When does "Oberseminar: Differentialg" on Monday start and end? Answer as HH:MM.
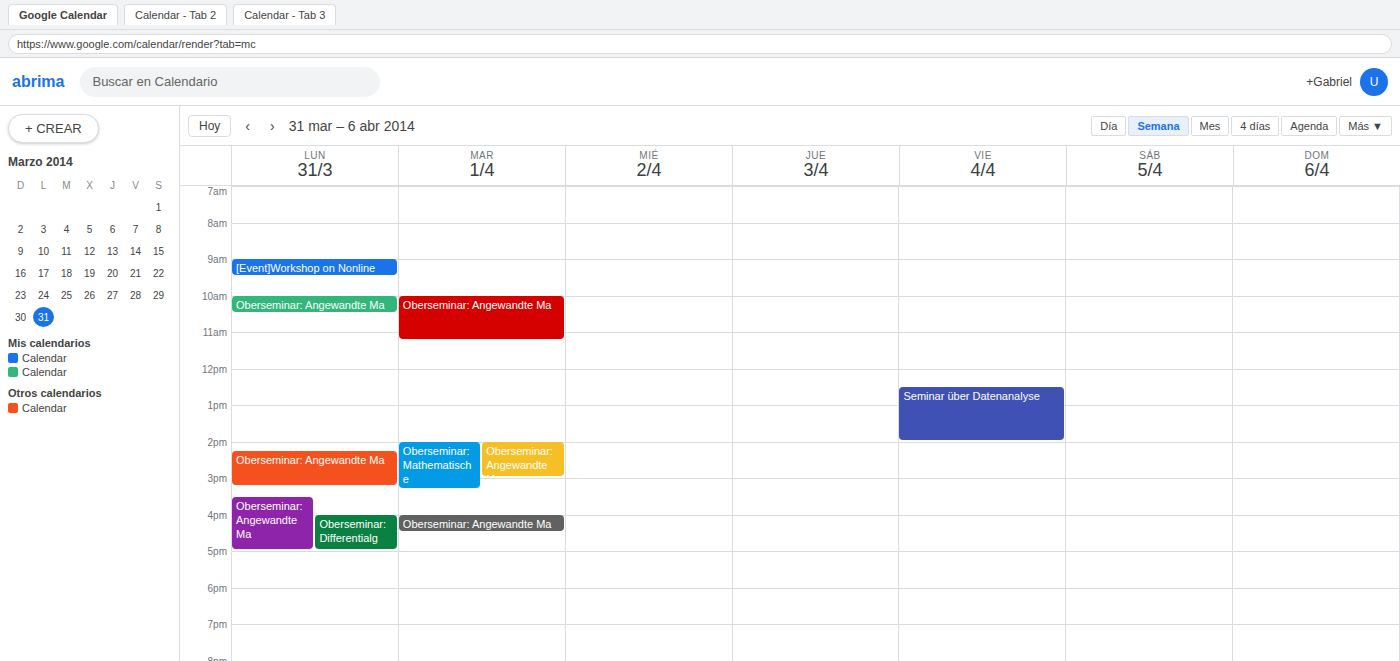
16:00 to 17:00